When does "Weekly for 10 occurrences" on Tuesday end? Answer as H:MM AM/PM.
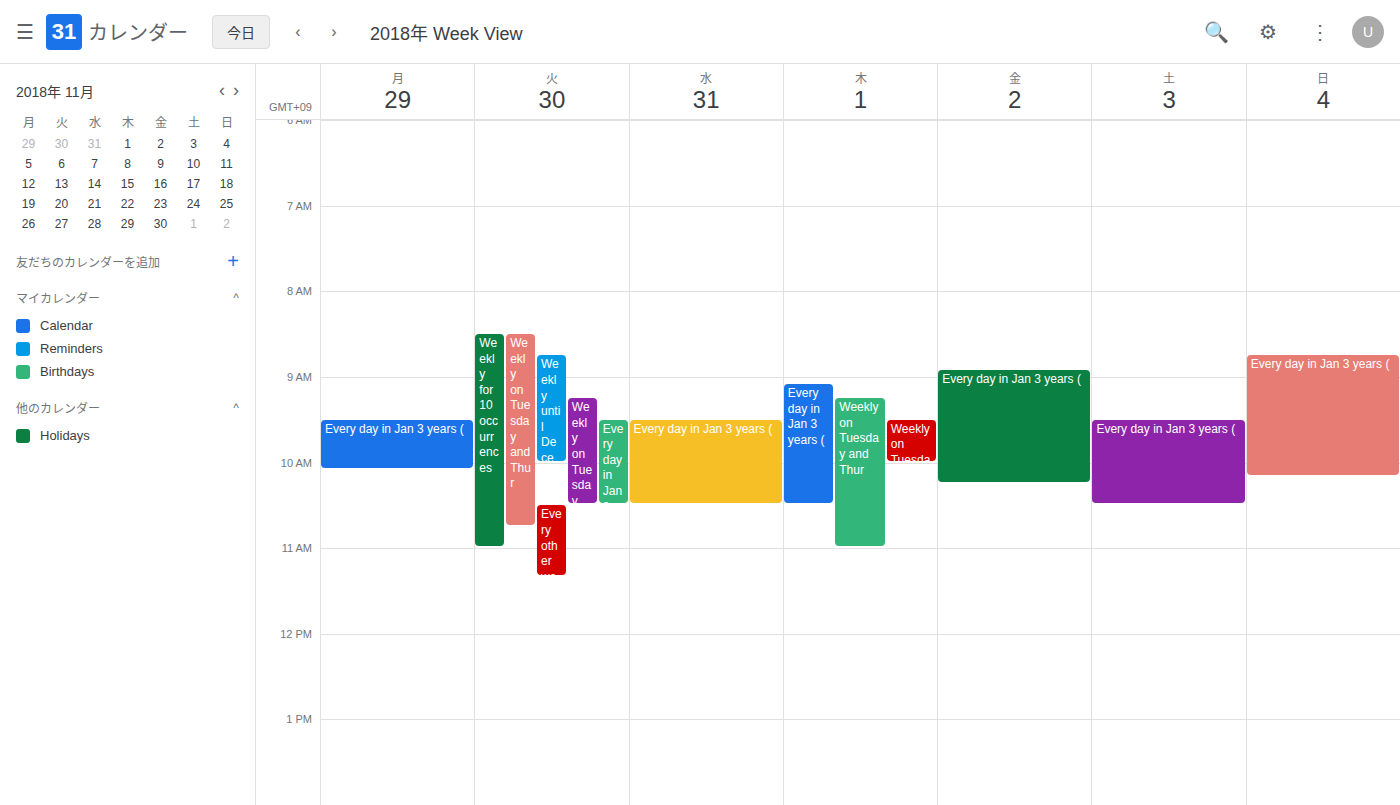
11:00 AM